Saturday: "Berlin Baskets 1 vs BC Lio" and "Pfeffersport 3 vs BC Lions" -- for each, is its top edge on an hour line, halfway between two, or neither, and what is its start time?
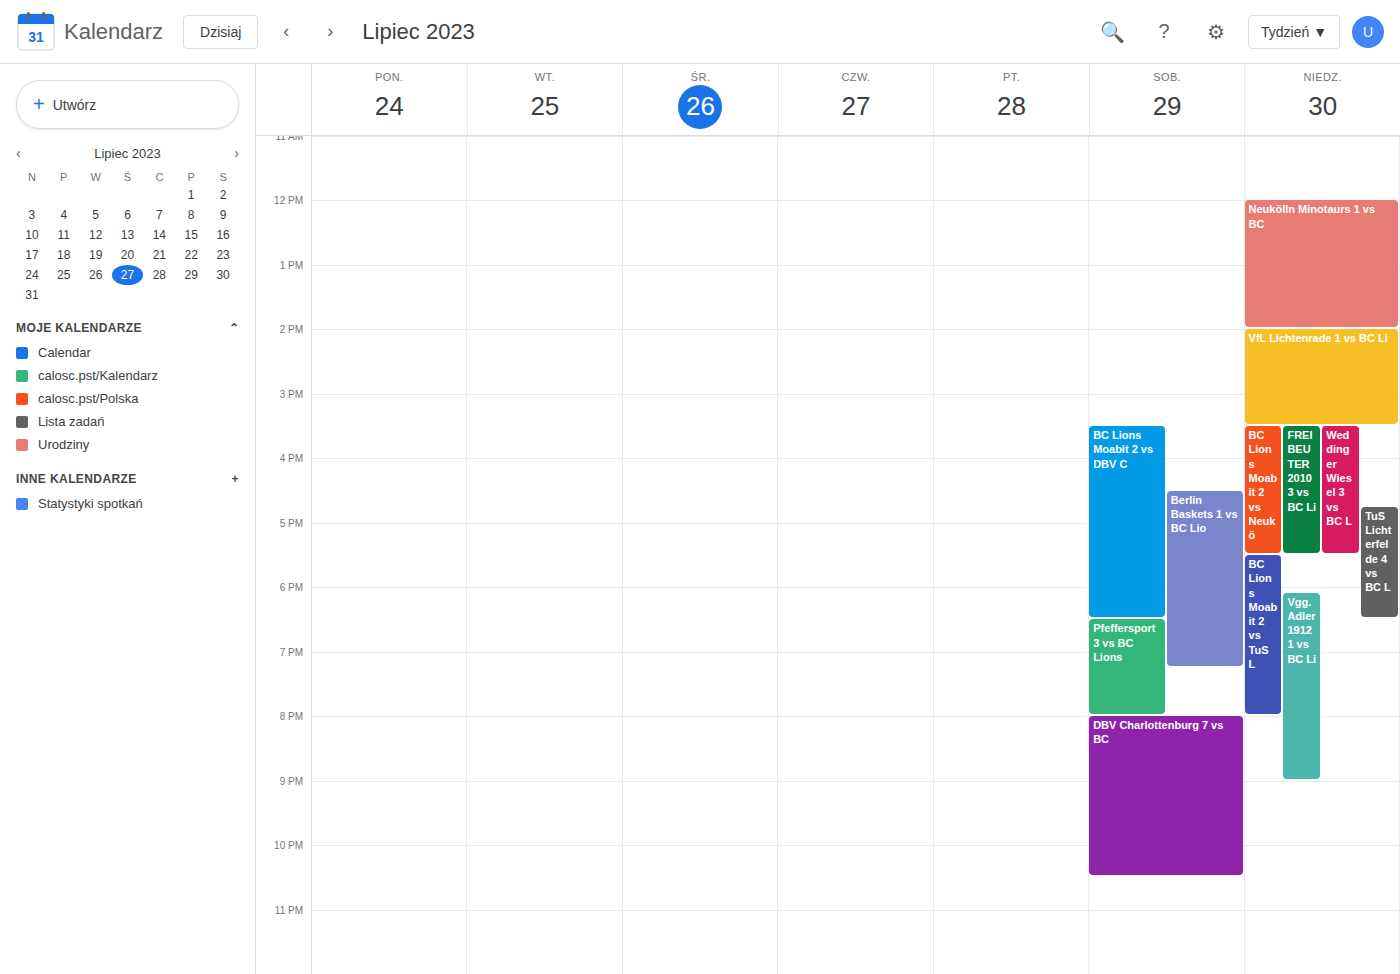
"Berlin Baskets 1 vs BC Lio": 16:30, halfway between the 16:00 and 17:00 lines. "Pfeffersport 3 vs BC Lions": 18:30, halfway between the 18:00 and 19:00 lines.